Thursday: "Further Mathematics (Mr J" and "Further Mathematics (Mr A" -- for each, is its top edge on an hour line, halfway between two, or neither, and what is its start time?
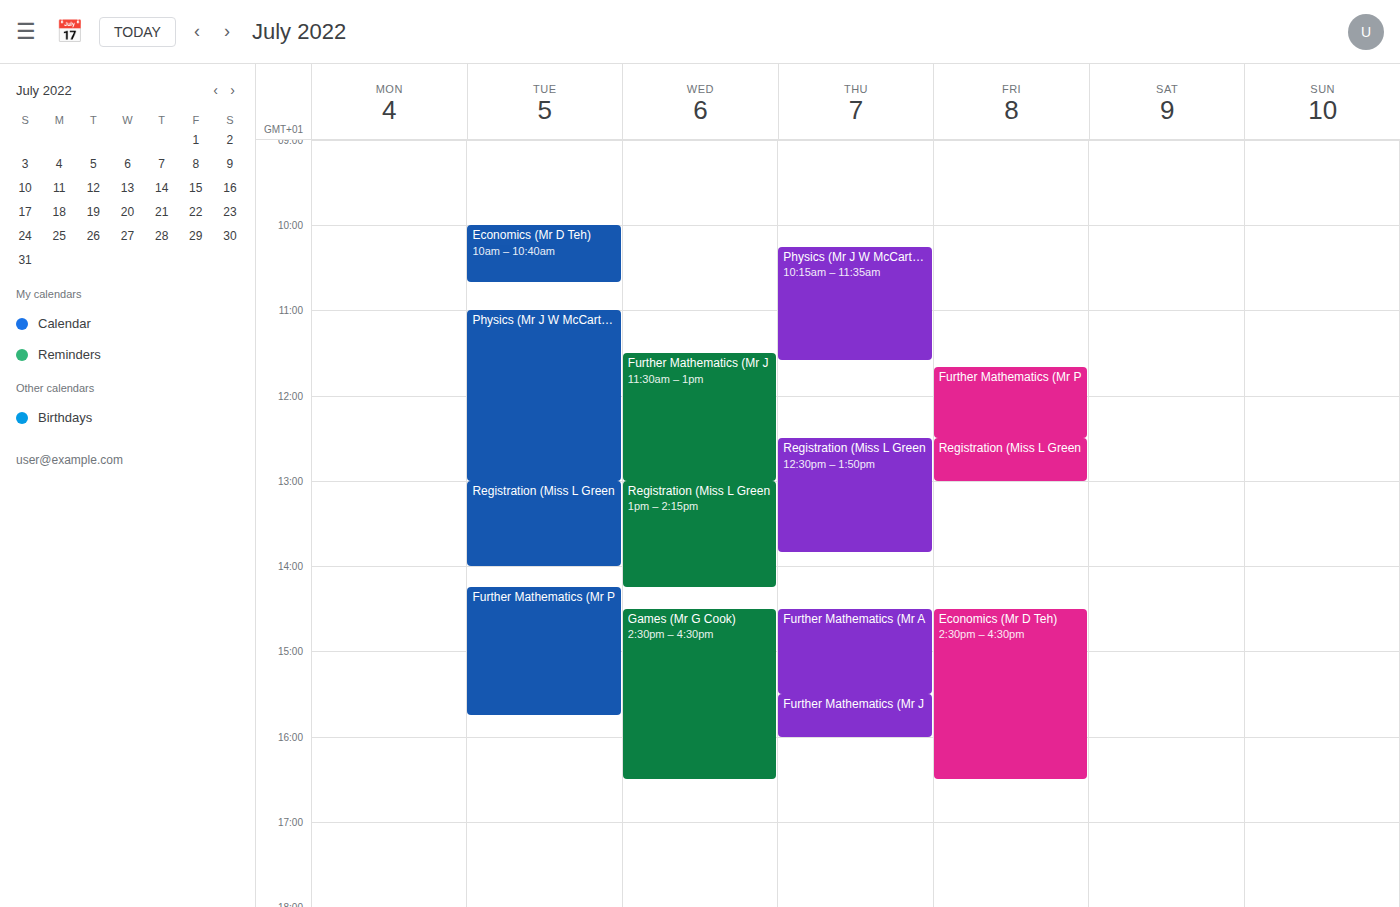
"Further Mathematics (Mr J": 3:30 PM, halfway between the 3 PM and 4 PM lines. "Further Mathematics (Mr A": 2:30 PM, halfway between the 2 PM and 3 PM lines.